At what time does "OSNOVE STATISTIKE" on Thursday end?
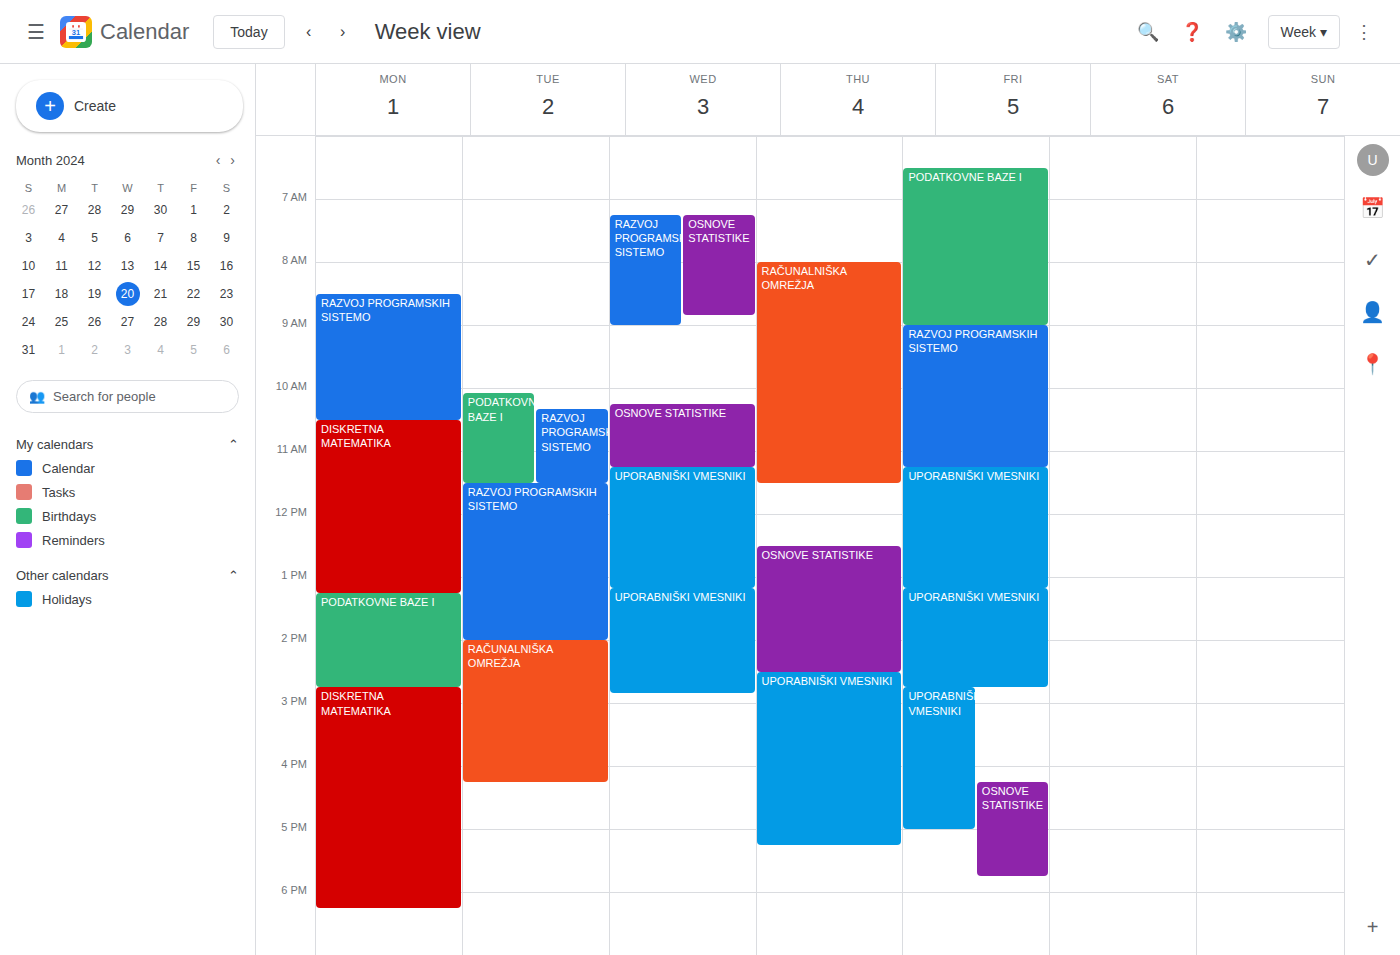
2:30 PM